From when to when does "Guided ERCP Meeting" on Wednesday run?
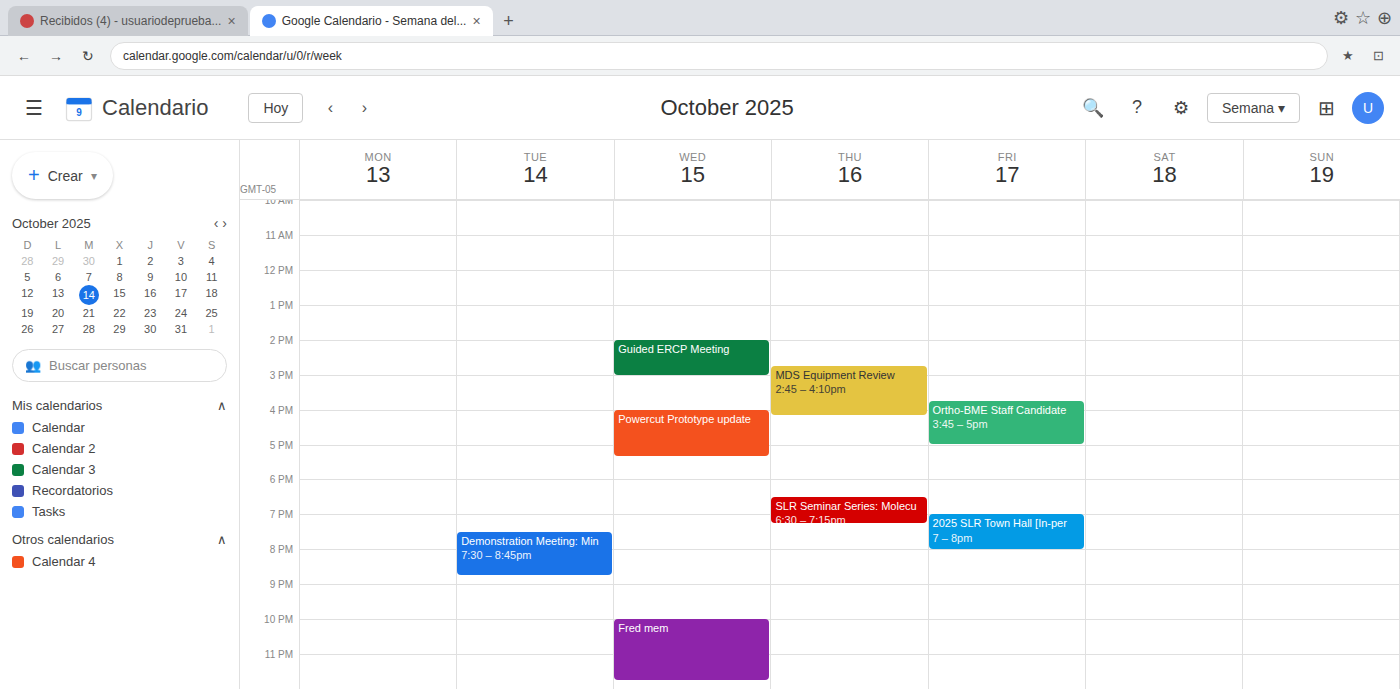
2:00 PM to 3:00 PM